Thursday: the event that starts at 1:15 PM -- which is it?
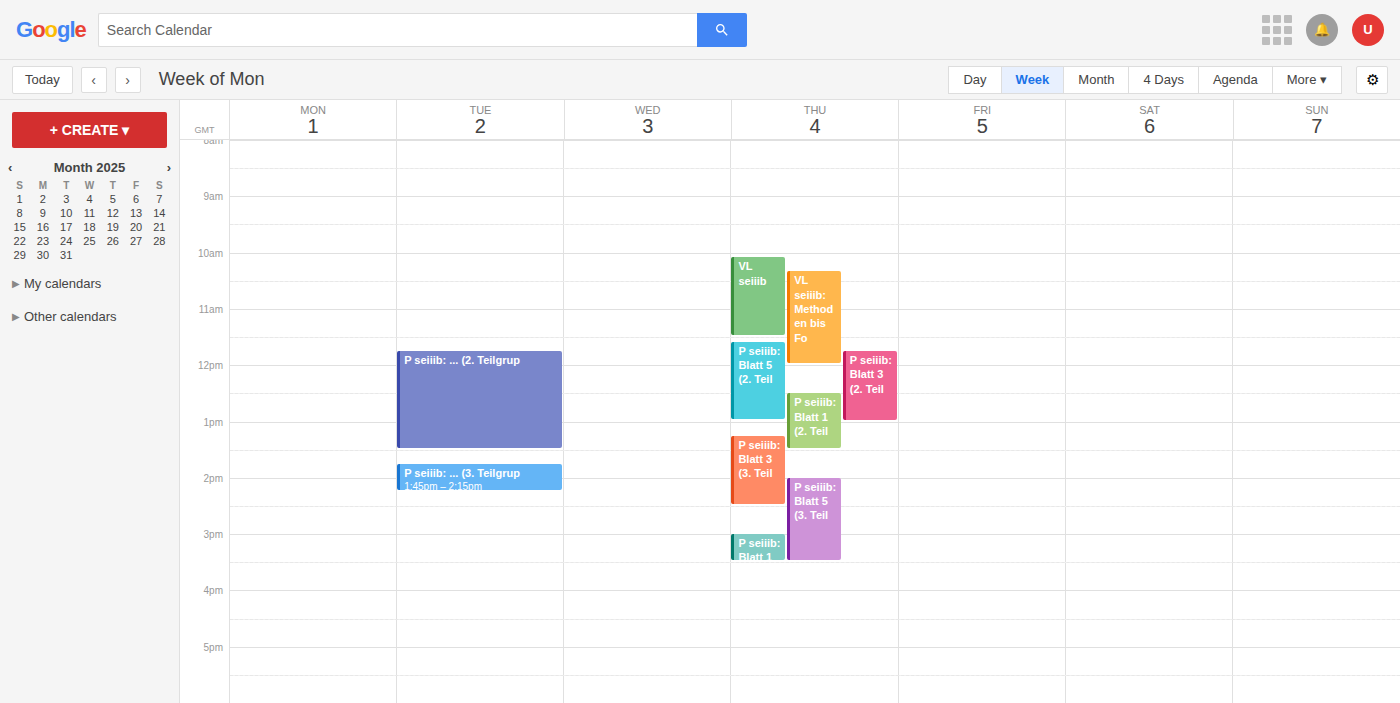
"P seiiib: Blatt 3 (3. Teil"